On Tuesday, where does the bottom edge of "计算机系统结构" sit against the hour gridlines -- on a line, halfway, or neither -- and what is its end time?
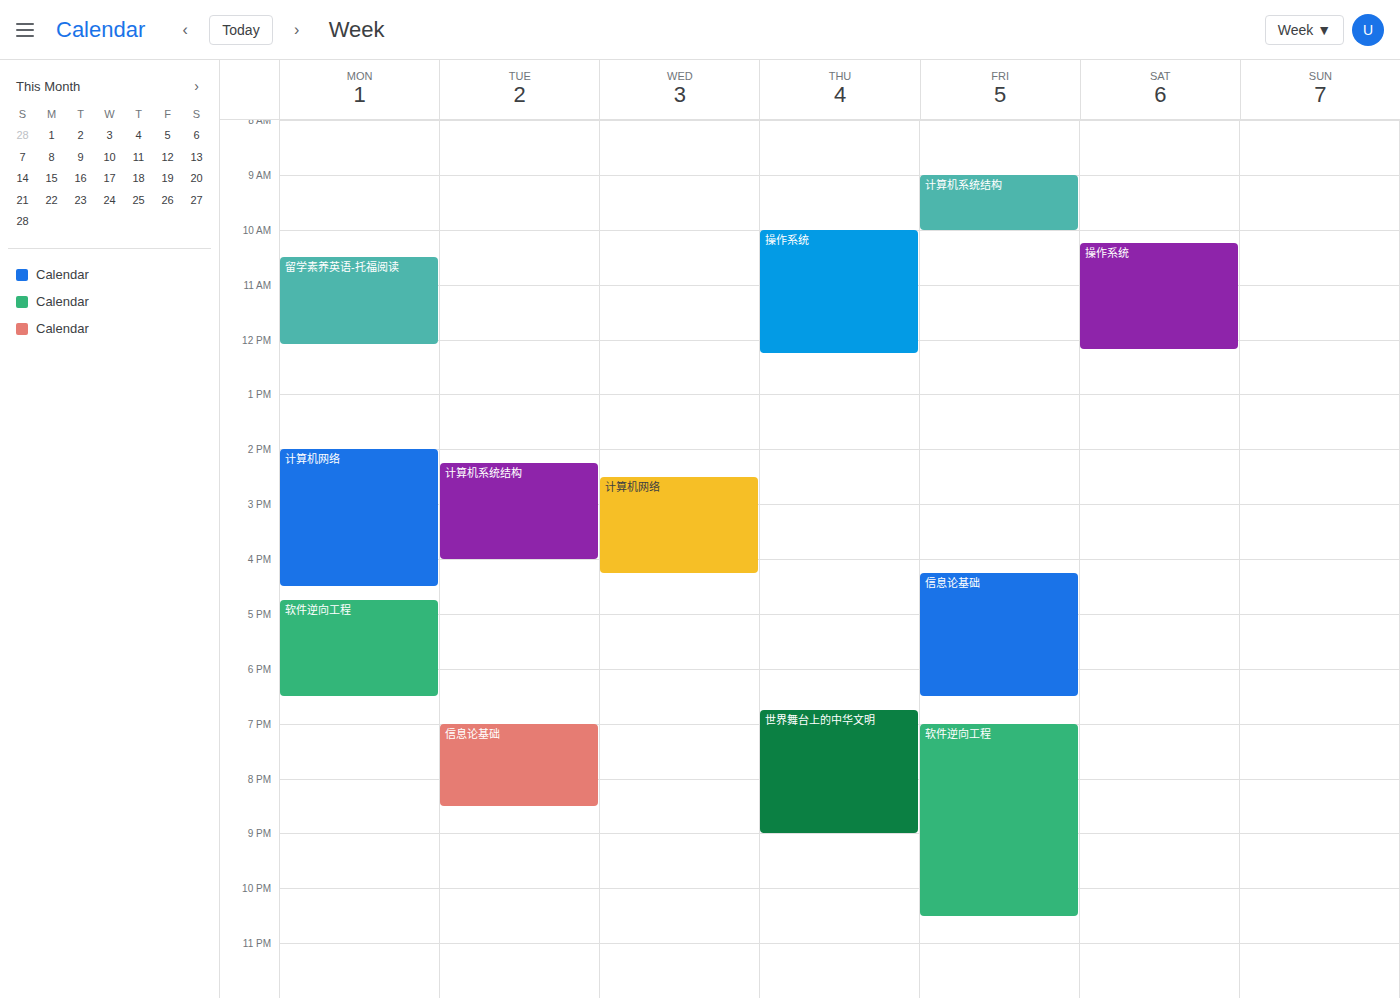
4:00 PM -- exactly on the 4 PM line.